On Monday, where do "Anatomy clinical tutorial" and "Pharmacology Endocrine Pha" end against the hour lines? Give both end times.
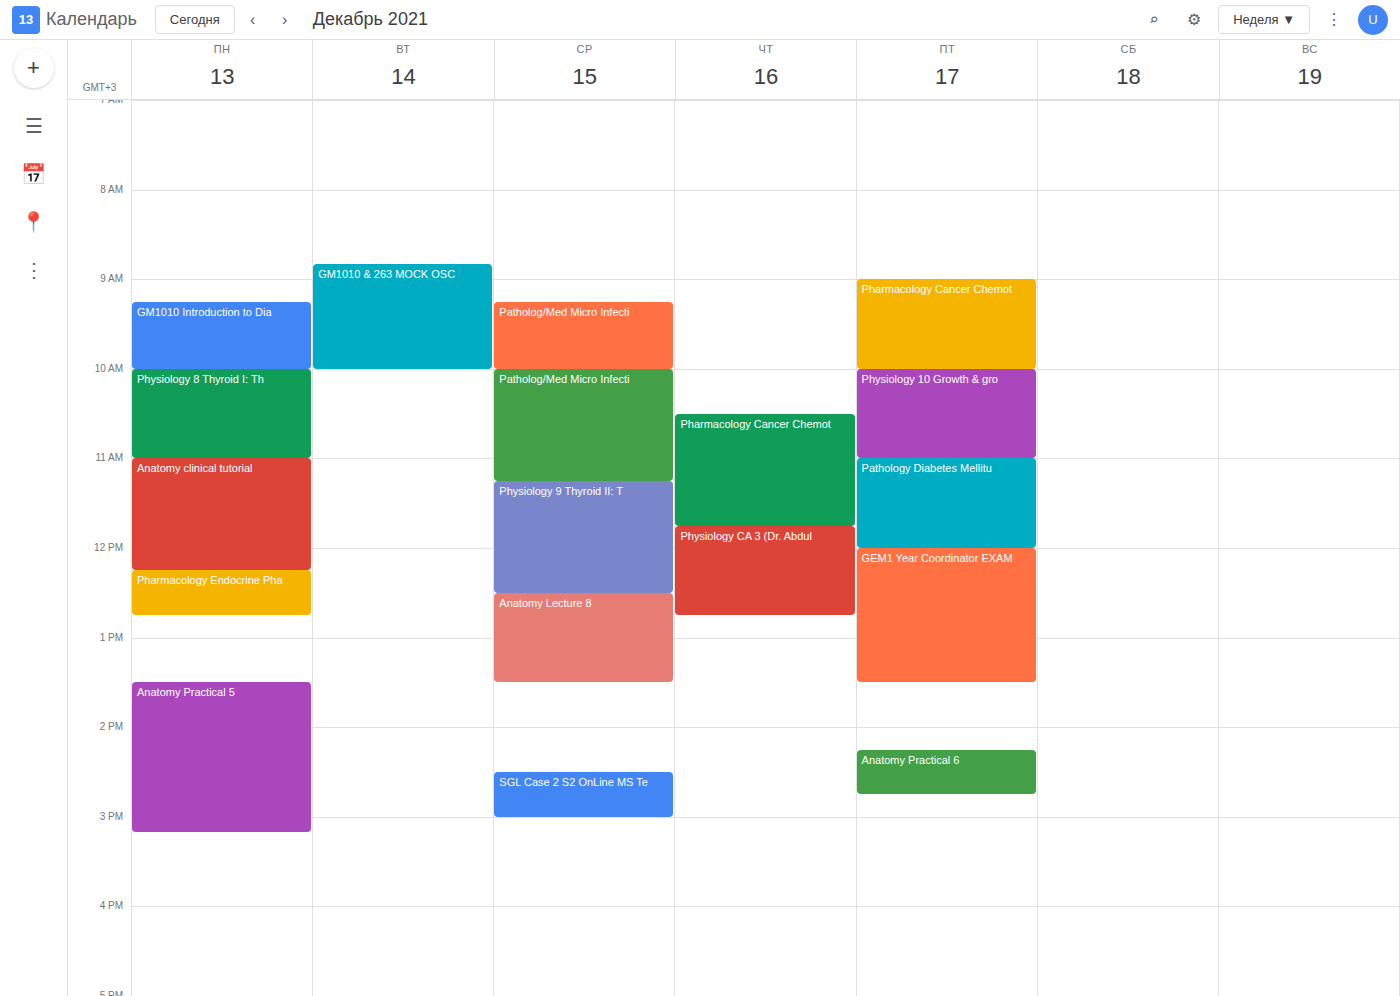
"Anatomy clinical tutorial": 12:15, neither: a quarter of the way from the 12:00 line to the 13:00 line. "Pharmacology Endocrine Pha": 12:45, neither: three quarters of the way from the 12:00 line to the 13:00 line.